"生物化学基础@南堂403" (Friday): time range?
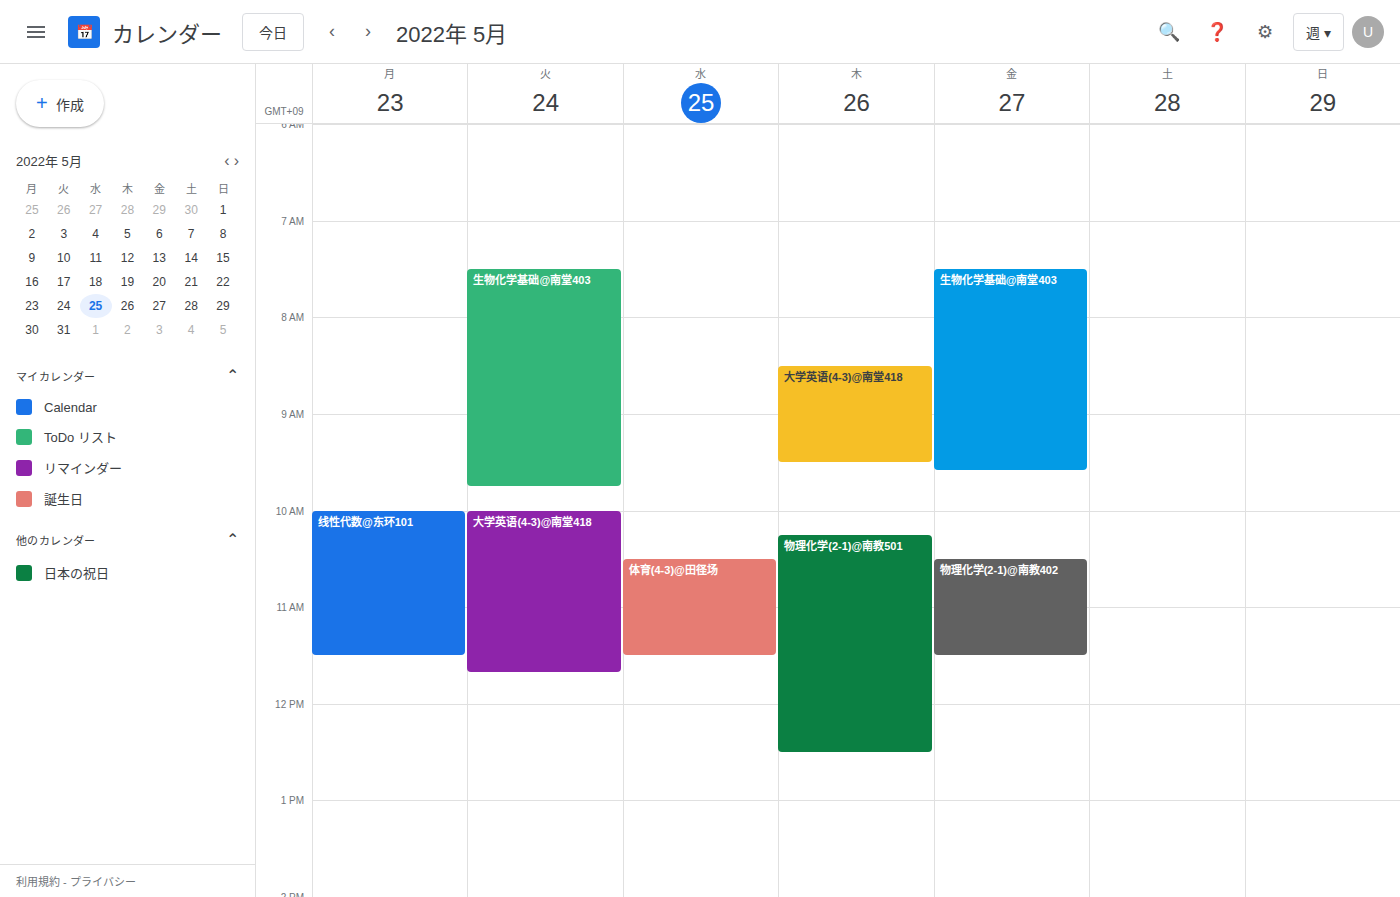
7:30 AM to 9:35 AM